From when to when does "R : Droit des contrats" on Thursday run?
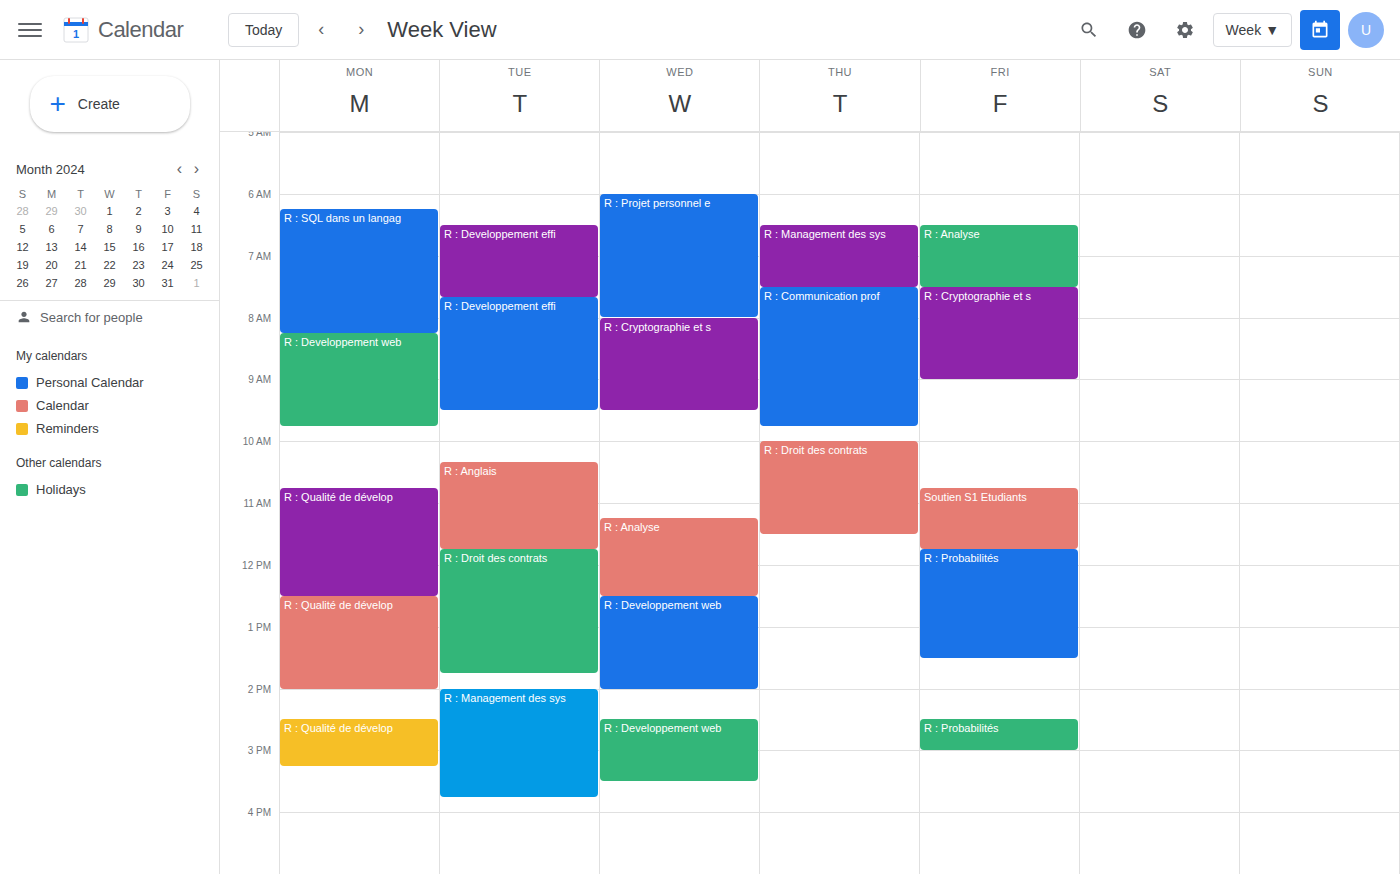
10:00 AM to 11:30 AM